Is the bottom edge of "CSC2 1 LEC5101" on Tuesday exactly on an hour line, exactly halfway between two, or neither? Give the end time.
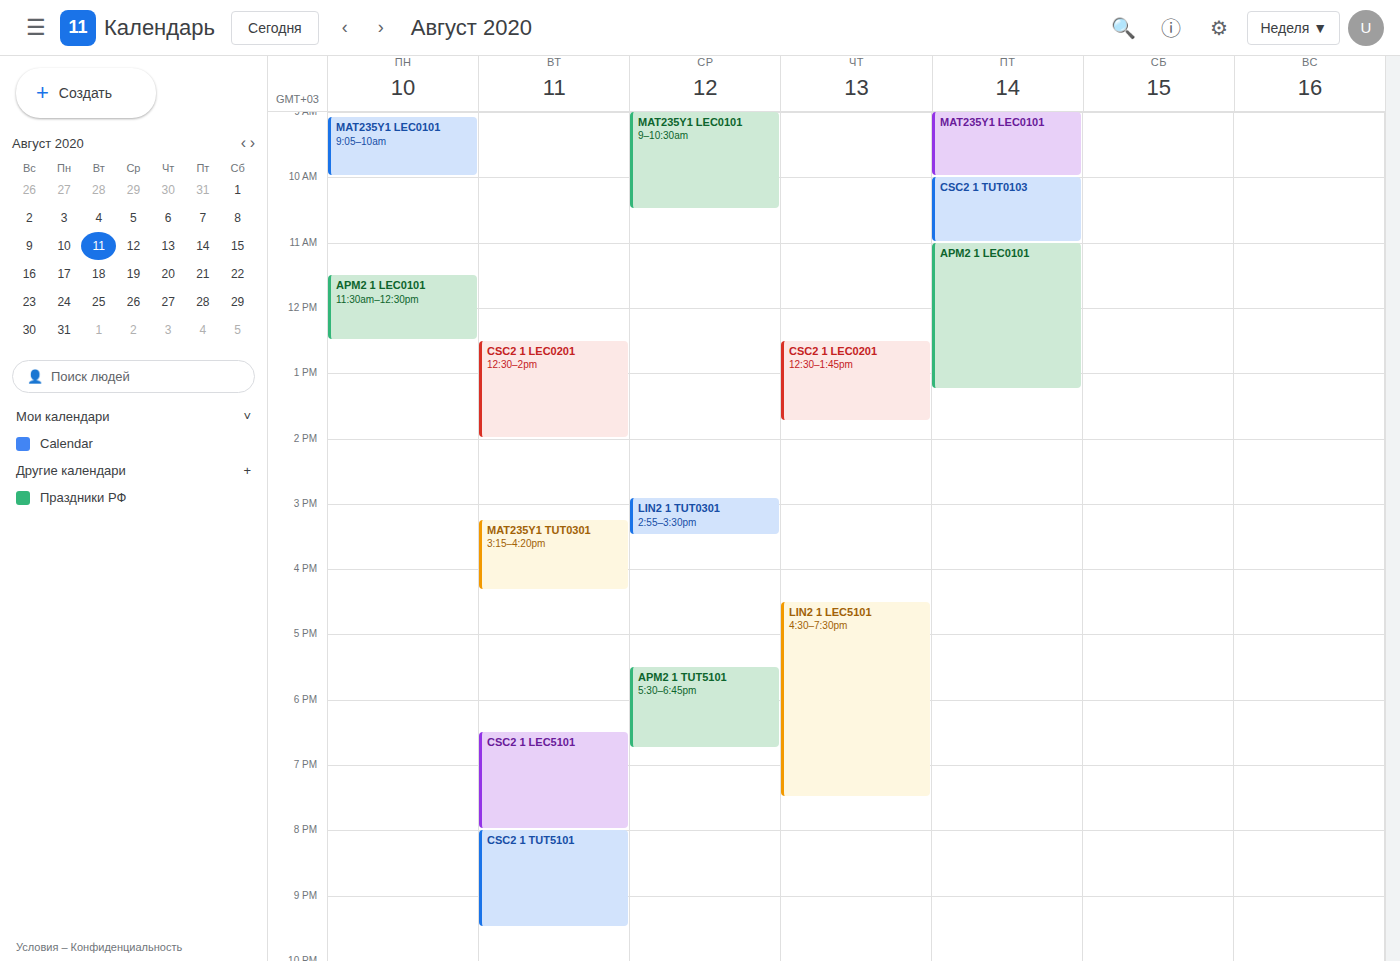
8:00 PM -- exactly on the 8 PM line.